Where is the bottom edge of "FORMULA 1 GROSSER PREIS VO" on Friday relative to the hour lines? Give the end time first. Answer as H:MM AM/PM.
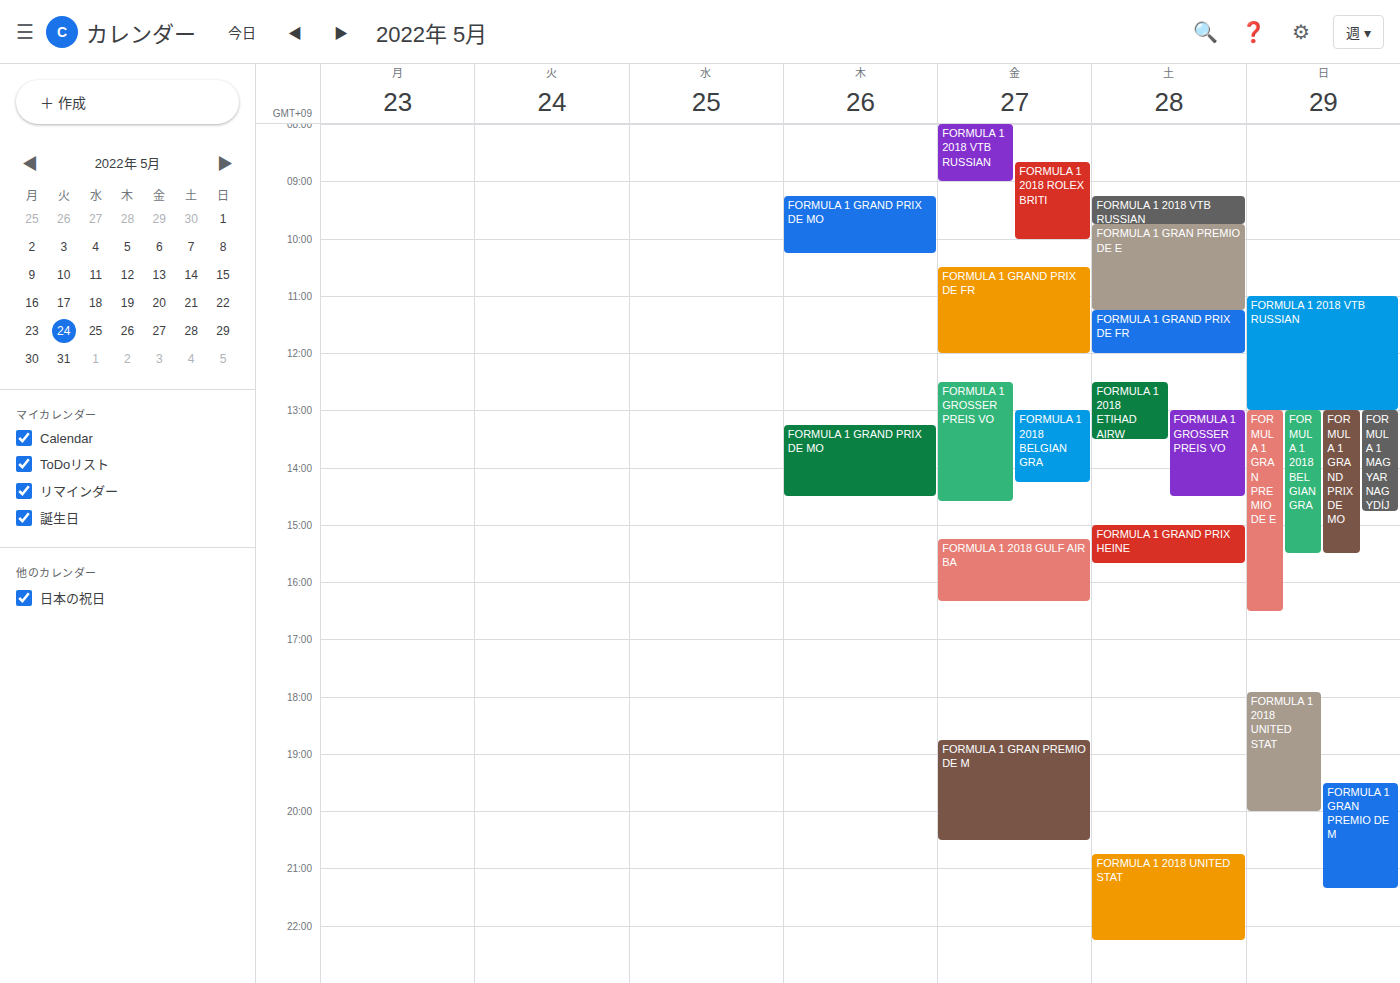
2:35 PM -- neither: 35 minutes below the 2 PM line and 25 minutes above the 3 PM line.